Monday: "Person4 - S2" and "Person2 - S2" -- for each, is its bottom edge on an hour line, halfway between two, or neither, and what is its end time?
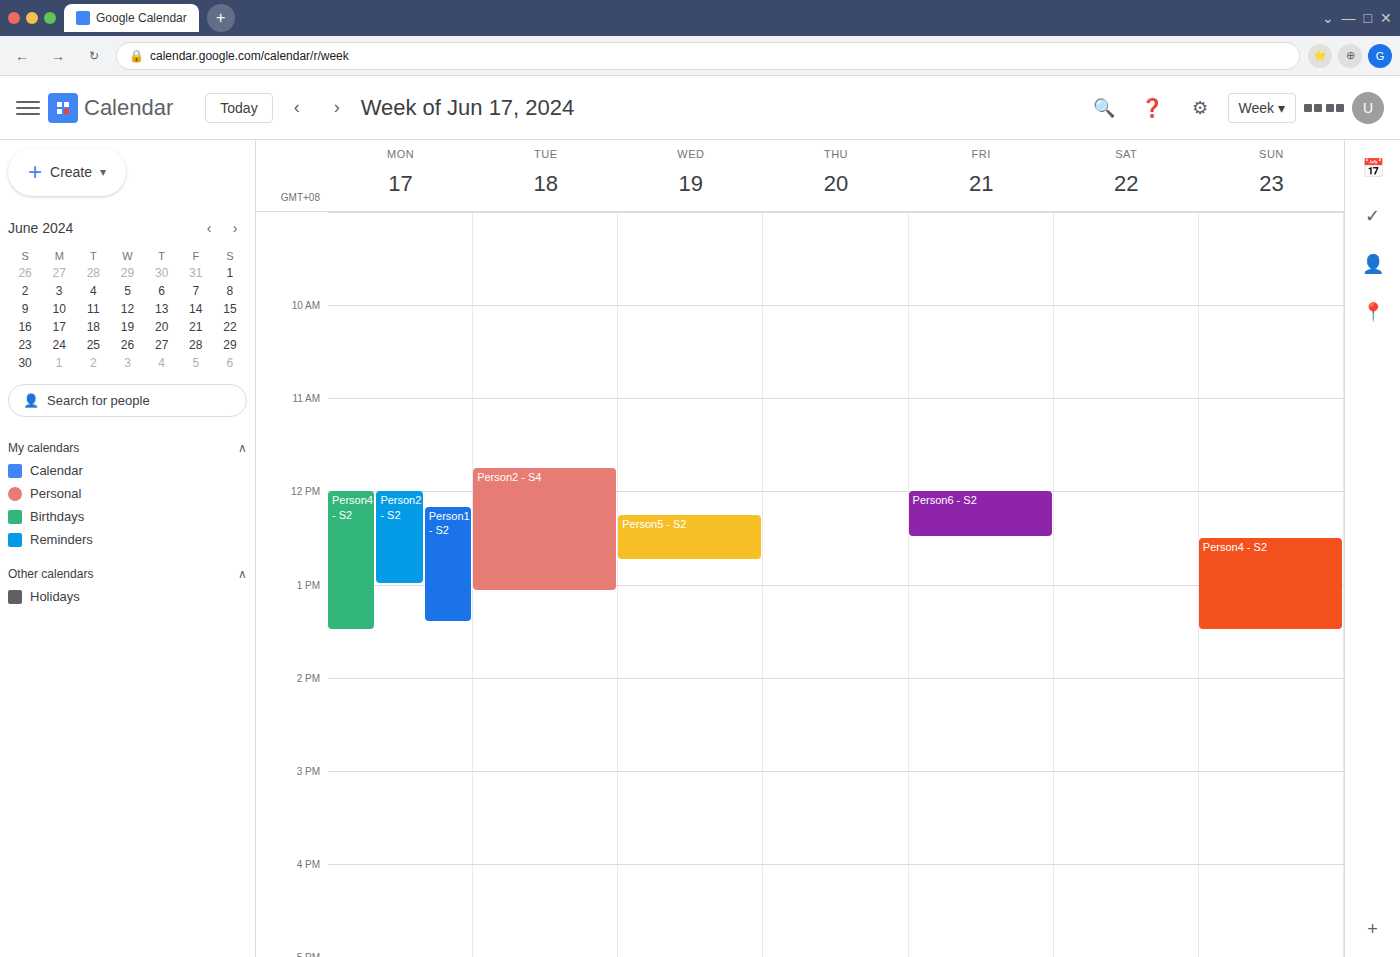
"Person4 - S2": 13:30, halfway between the 13:00 and 14:00 lines. "Person2 - S2": 13:00, exactly on the 13:00 line.